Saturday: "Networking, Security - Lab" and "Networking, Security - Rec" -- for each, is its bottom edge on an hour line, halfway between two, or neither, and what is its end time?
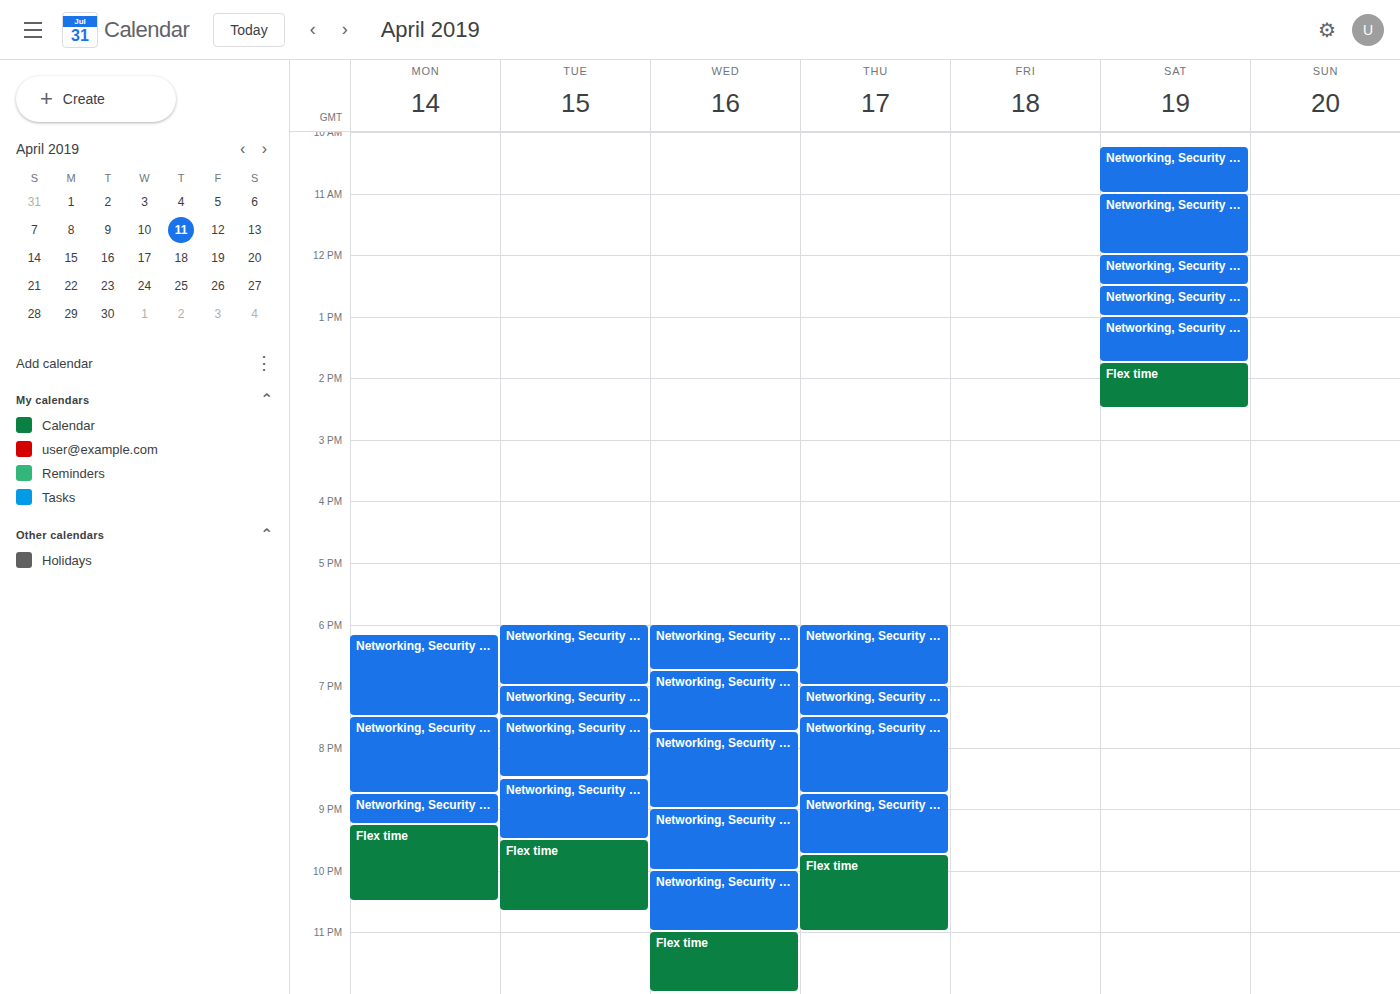
"Networking, Security - Lab": 1:00 PM, exactly on the 1 PM line. "Networking, Security - Rec": 12:30 PM, halfway between the 12 PM and 1 PM lines.